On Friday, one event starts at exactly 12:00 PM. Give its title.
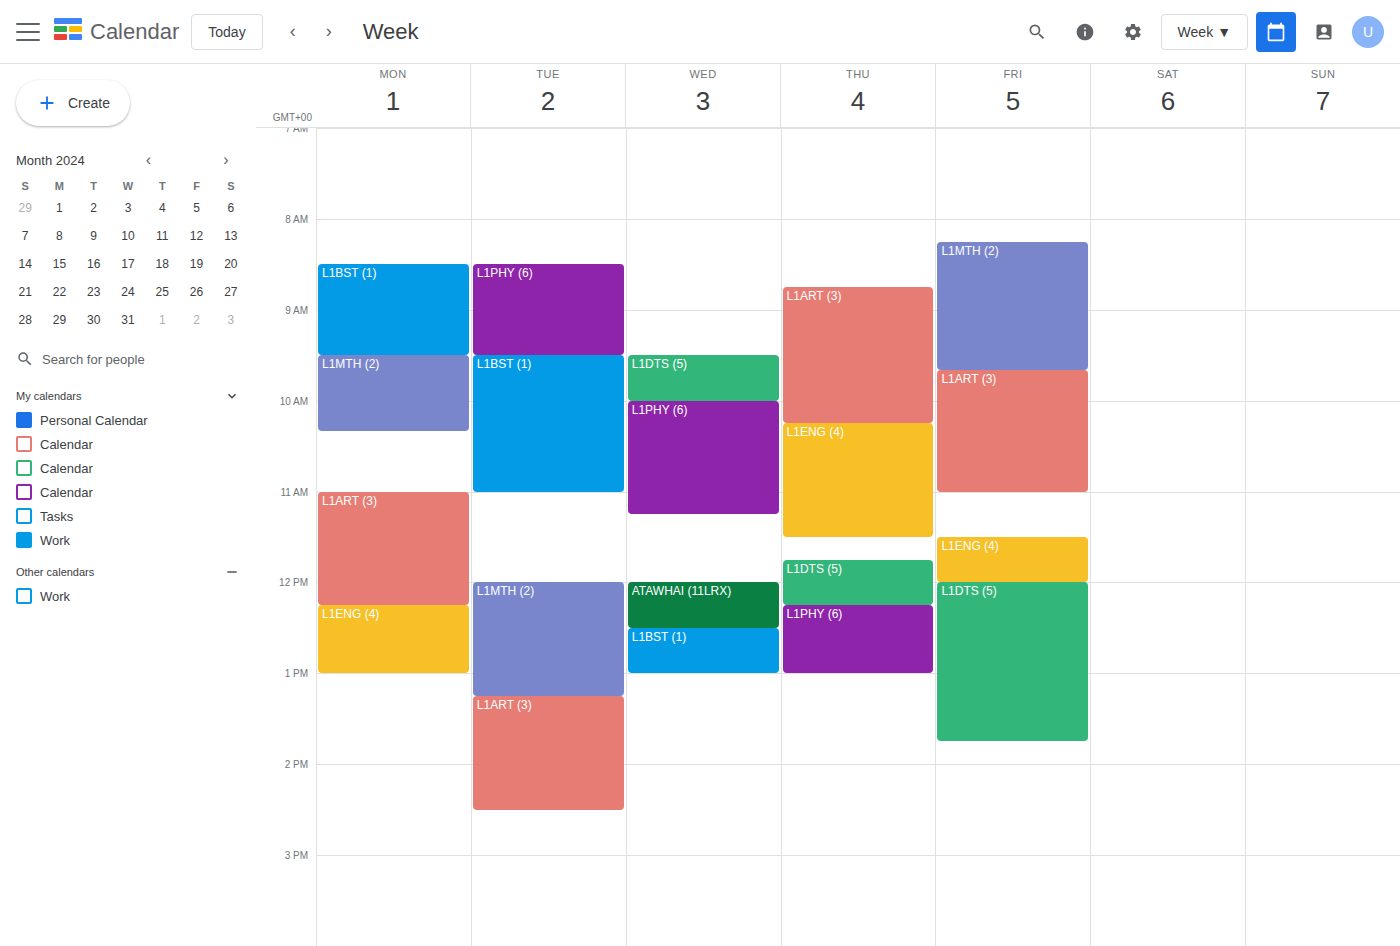
"L1DTS (5)"